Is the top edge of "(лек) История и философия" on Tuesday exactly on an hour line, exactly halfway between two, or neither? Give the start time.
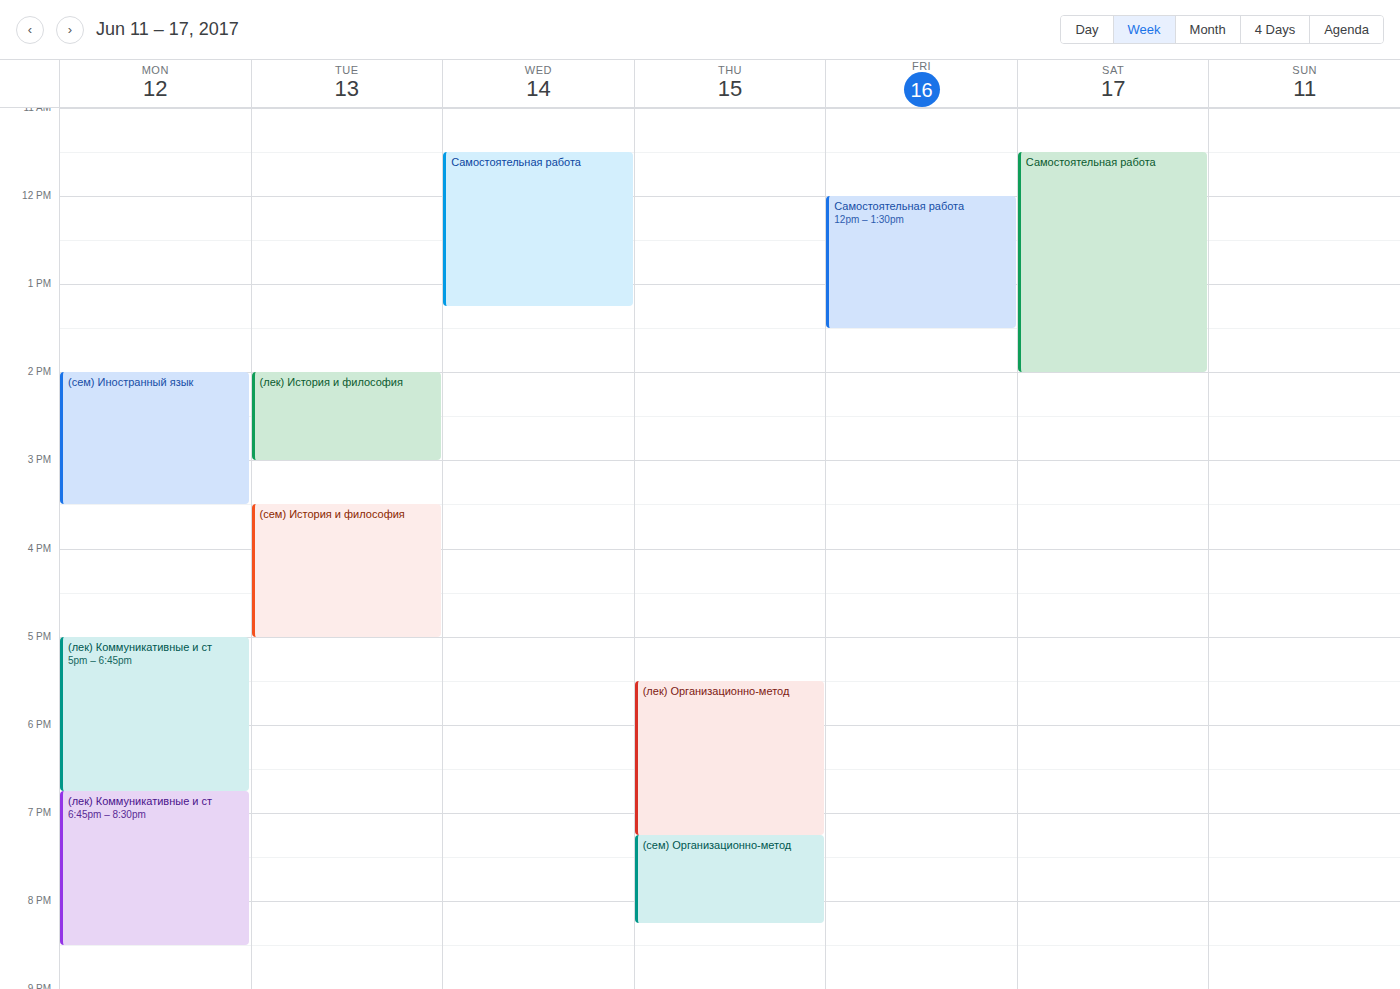
2:00 PM -- exactly on the 2 PM line.